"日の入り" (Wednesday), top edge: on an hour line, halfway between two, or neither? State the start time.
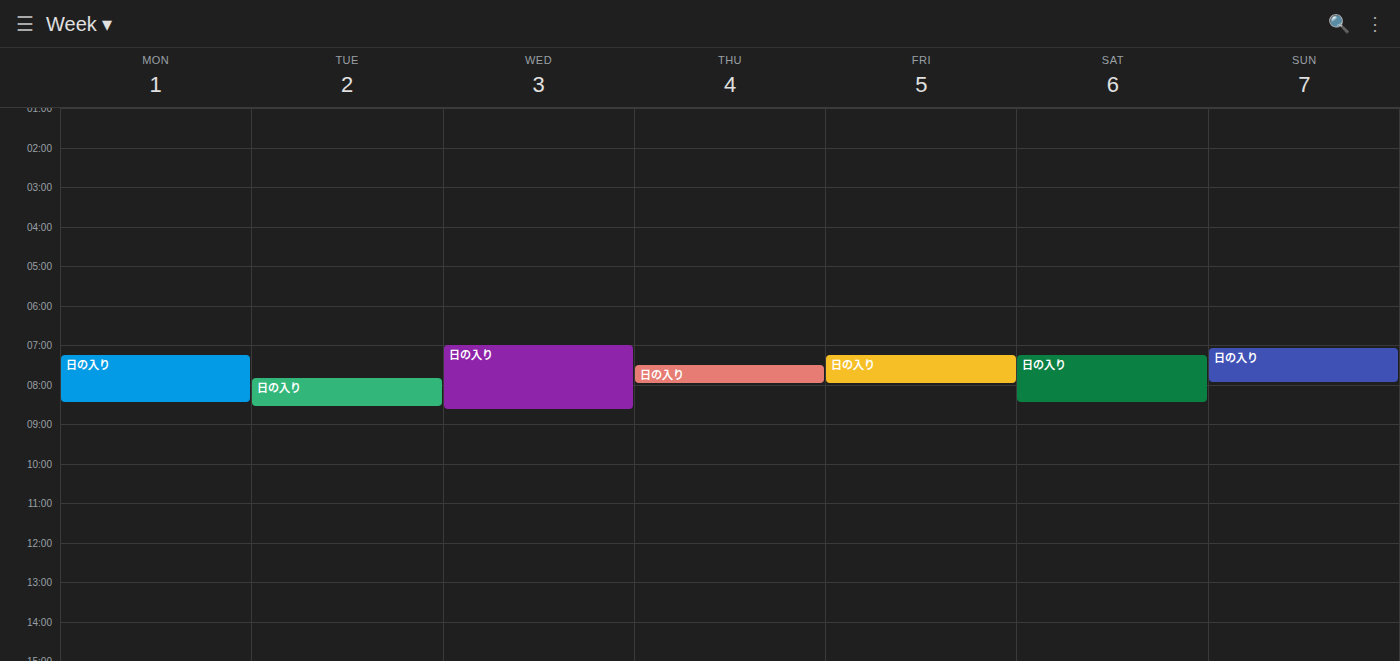
7:00 AM -- exactly on the 7 AM line.